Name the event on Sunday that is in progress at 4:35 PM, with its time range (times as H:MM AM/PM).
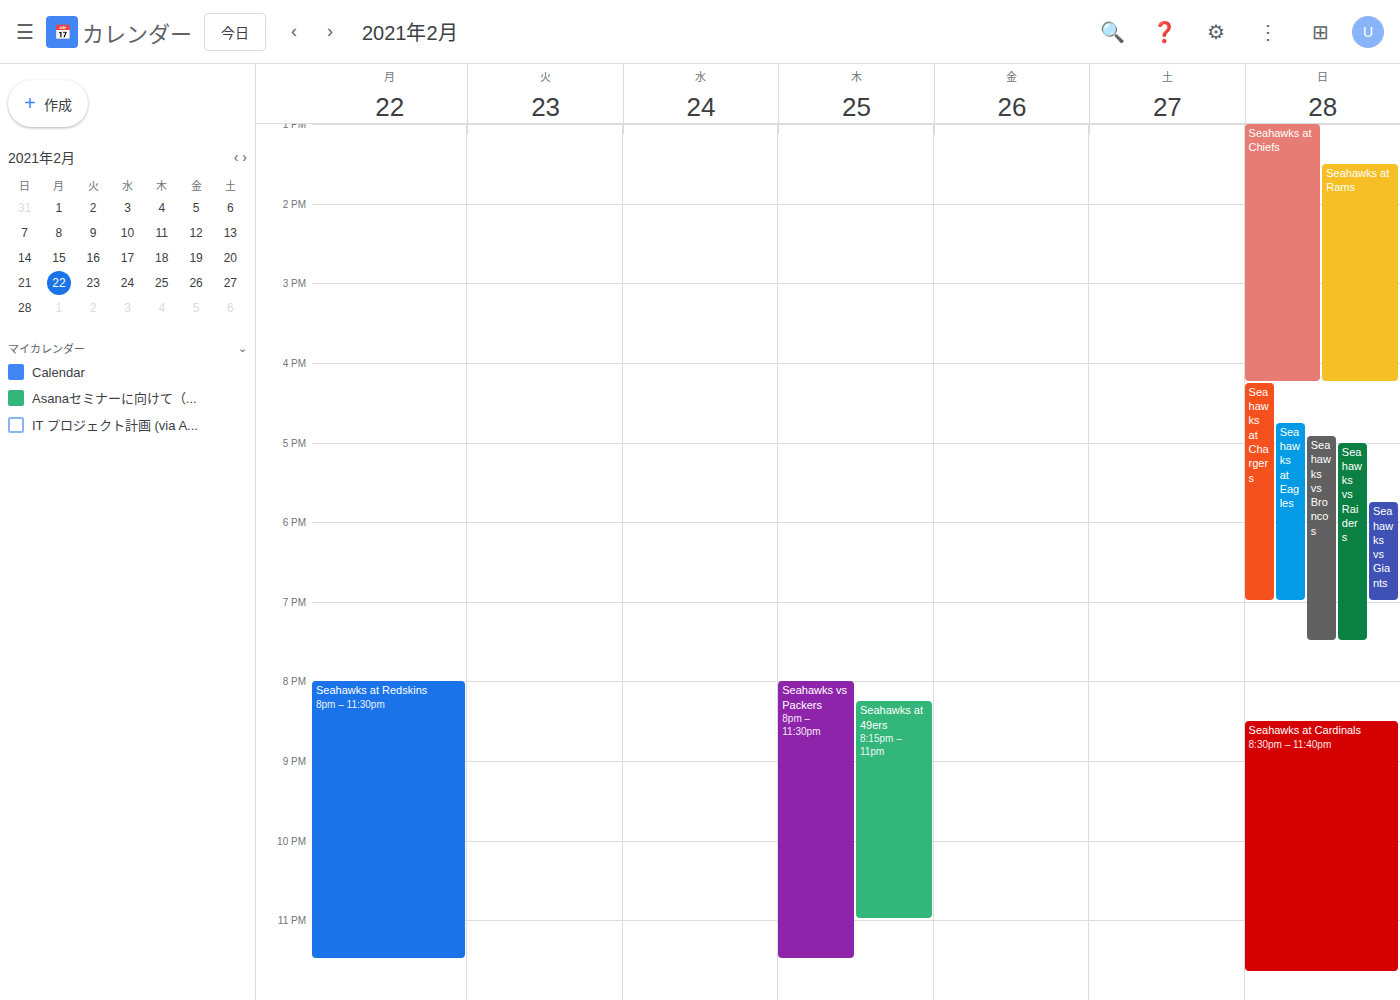
"Seahawks at Chargers", 4:15 PM to 7:00 PM